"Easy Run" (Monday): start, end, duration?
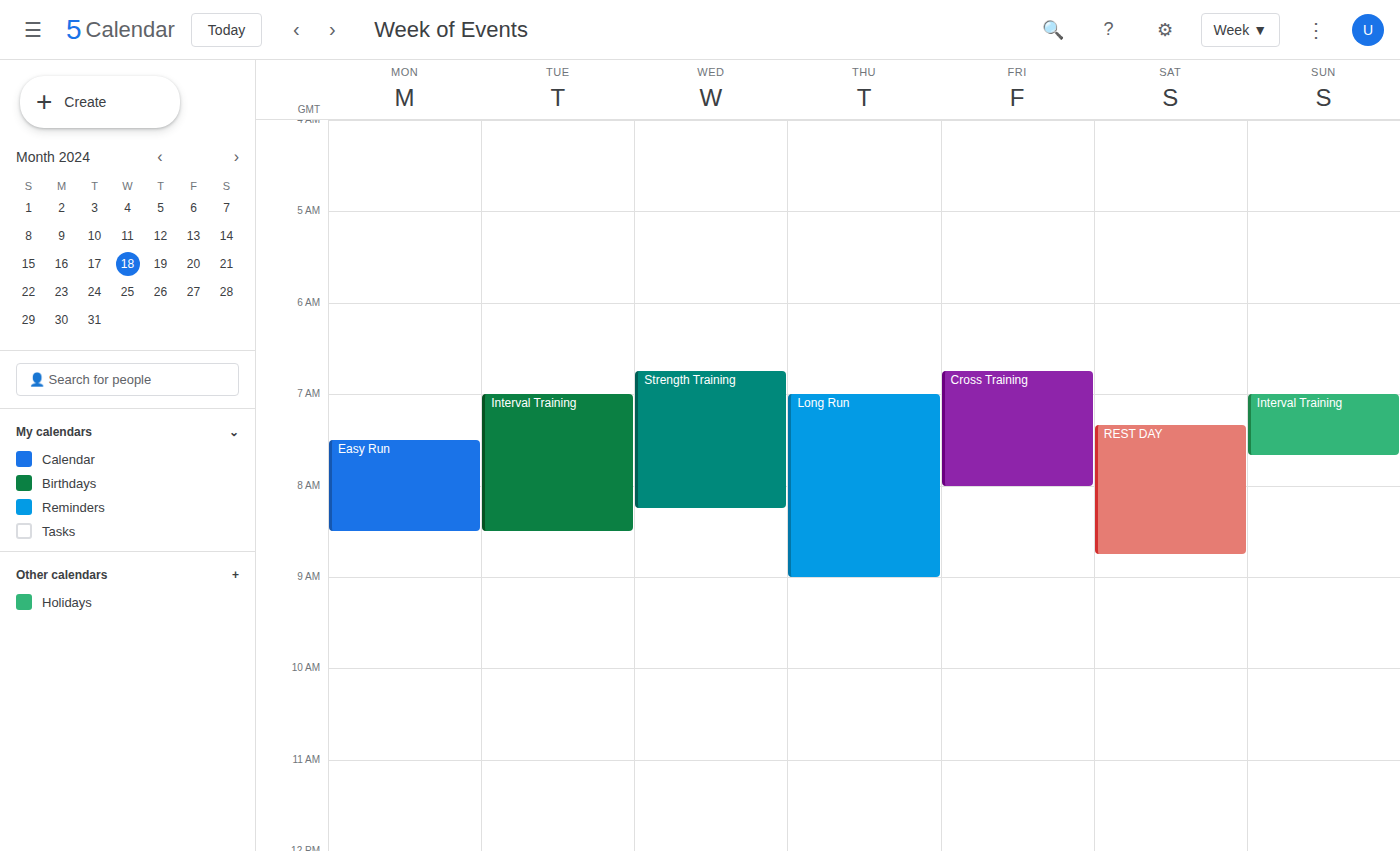
7:30 AM to 8:30 AM, 1 hour